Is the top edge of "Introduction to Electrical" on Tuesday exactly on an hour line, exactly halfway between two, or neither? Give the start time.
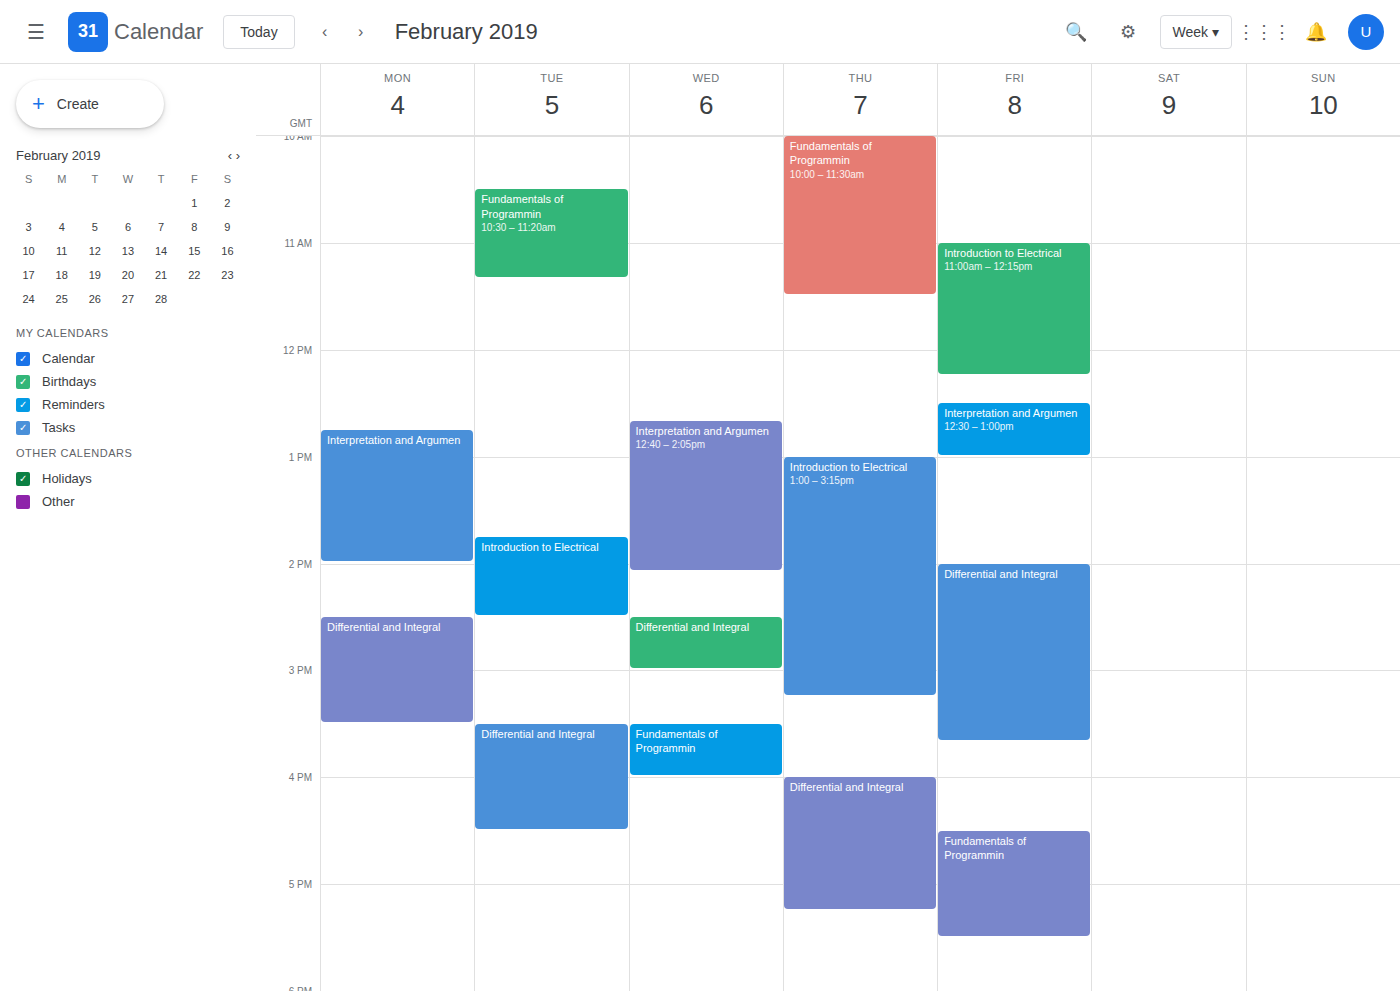
13:45 -- neither: three quarters of the way from the 13:00 line to the 14:00 line.